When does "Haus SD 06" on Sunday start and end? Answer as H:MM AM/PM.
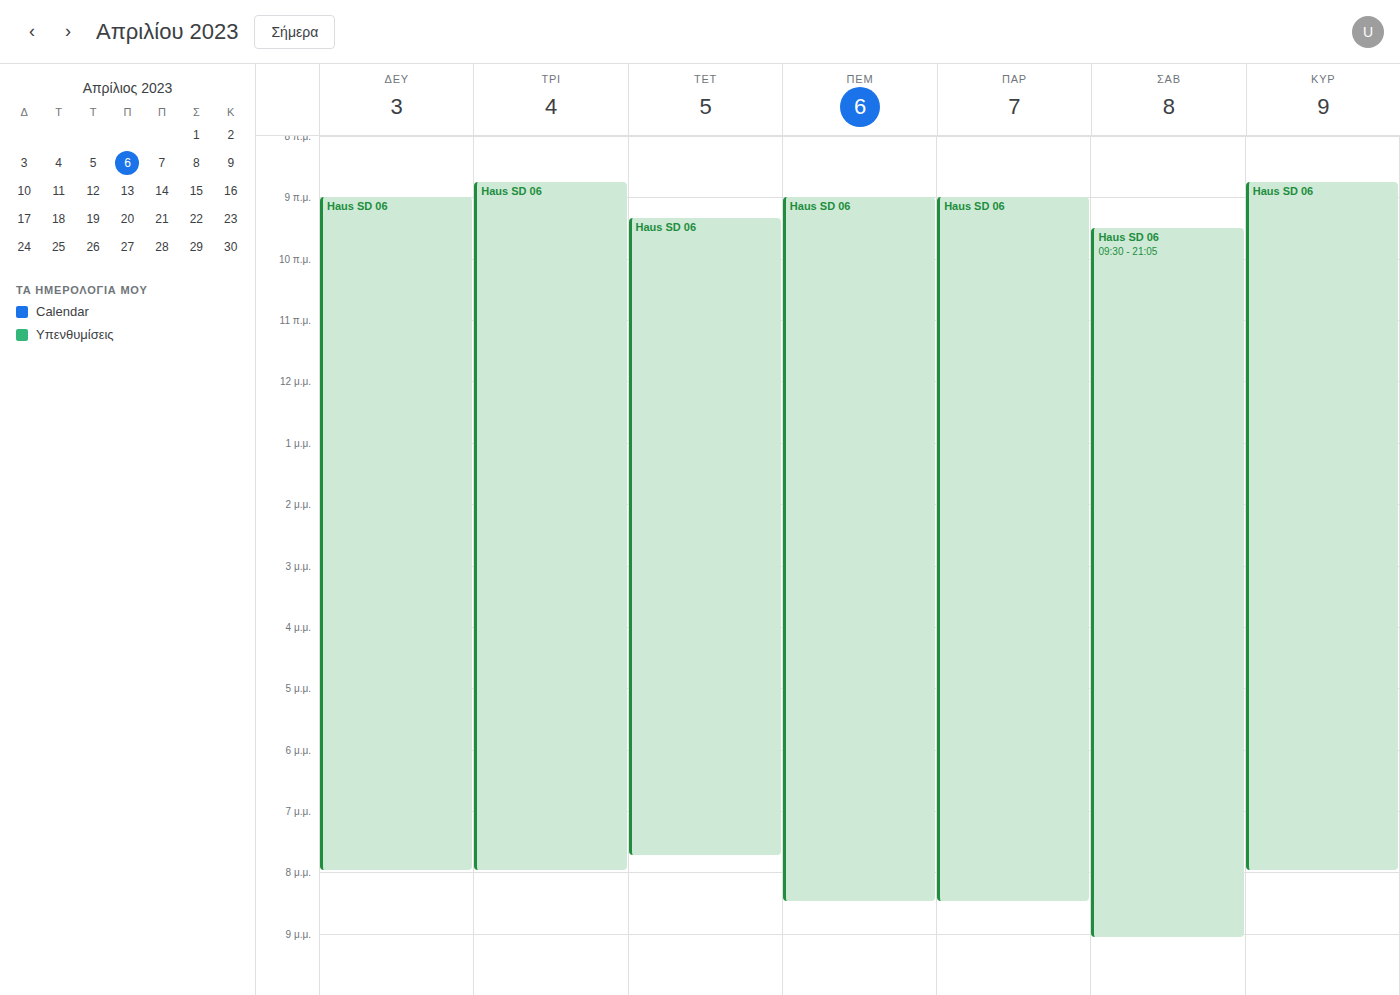
8:45 AM to 8:00 PM